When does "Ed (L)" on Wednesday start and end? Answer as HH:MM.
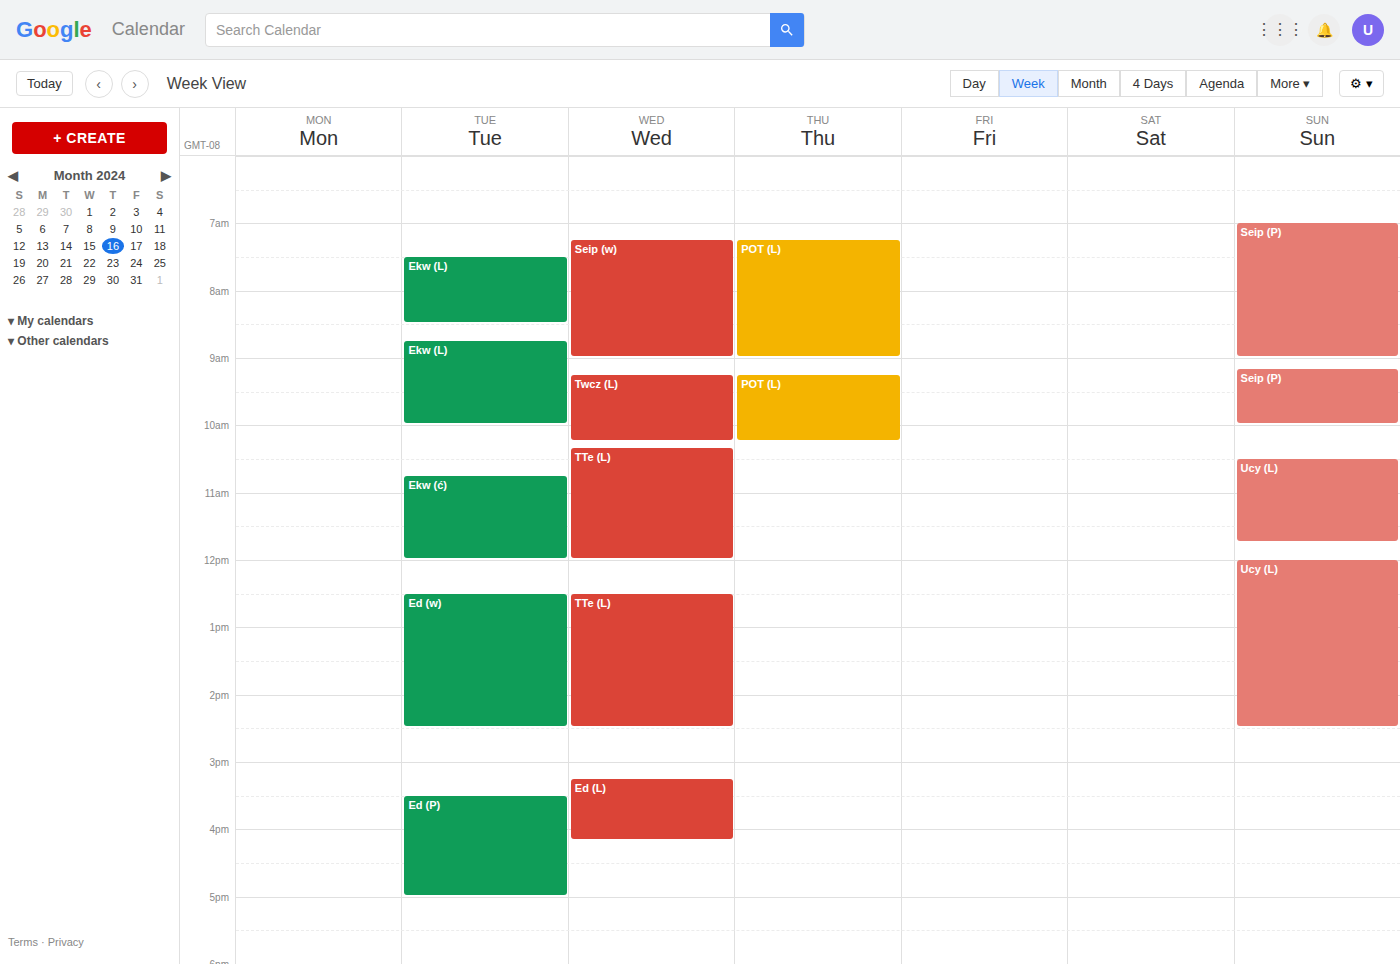
15:15 to 16:10